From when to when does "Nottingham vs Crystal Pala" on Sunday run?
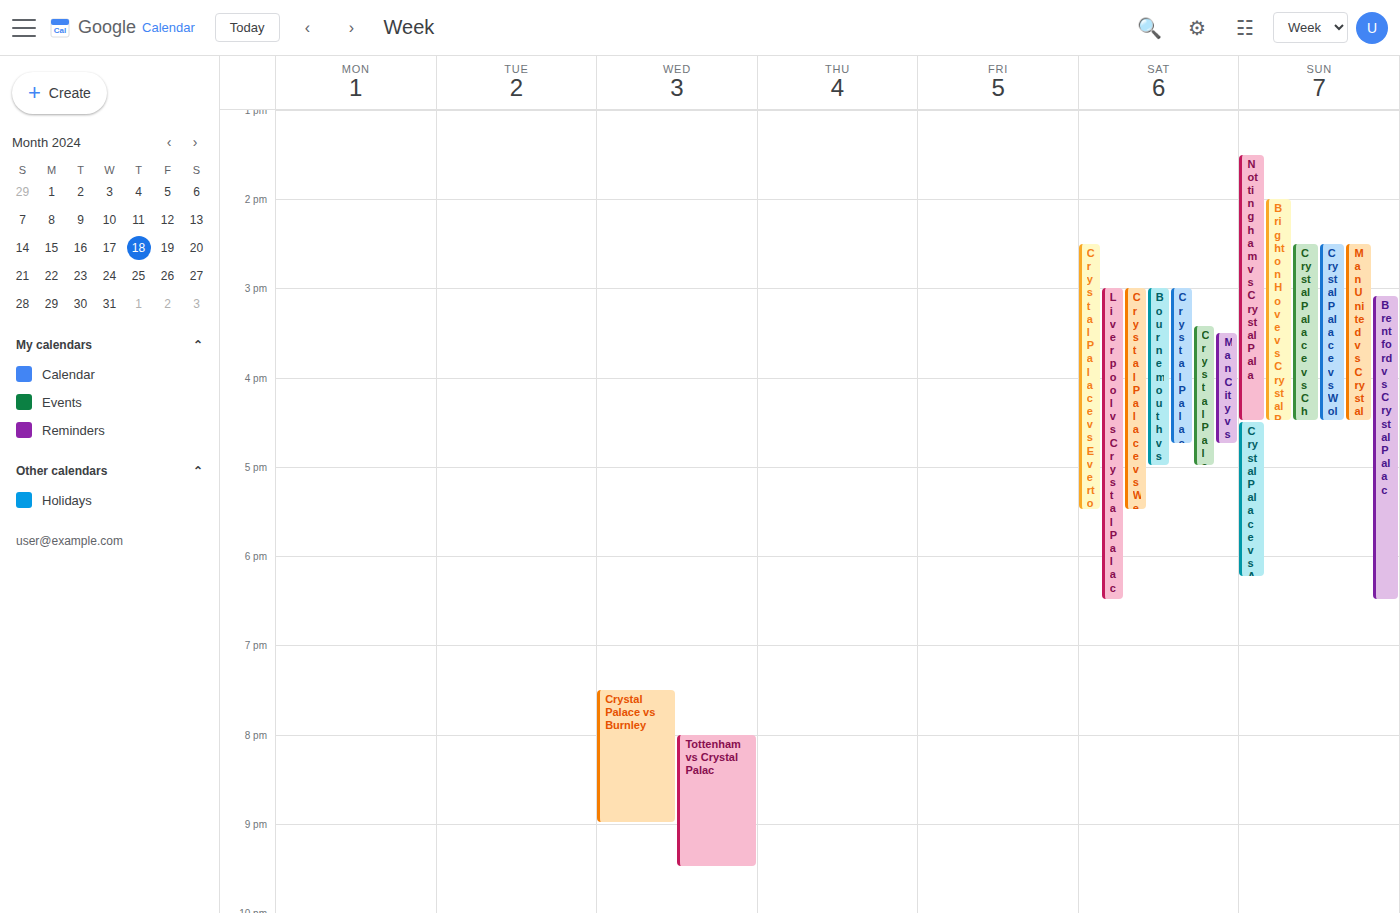
1:30 PM to 4:30 PM